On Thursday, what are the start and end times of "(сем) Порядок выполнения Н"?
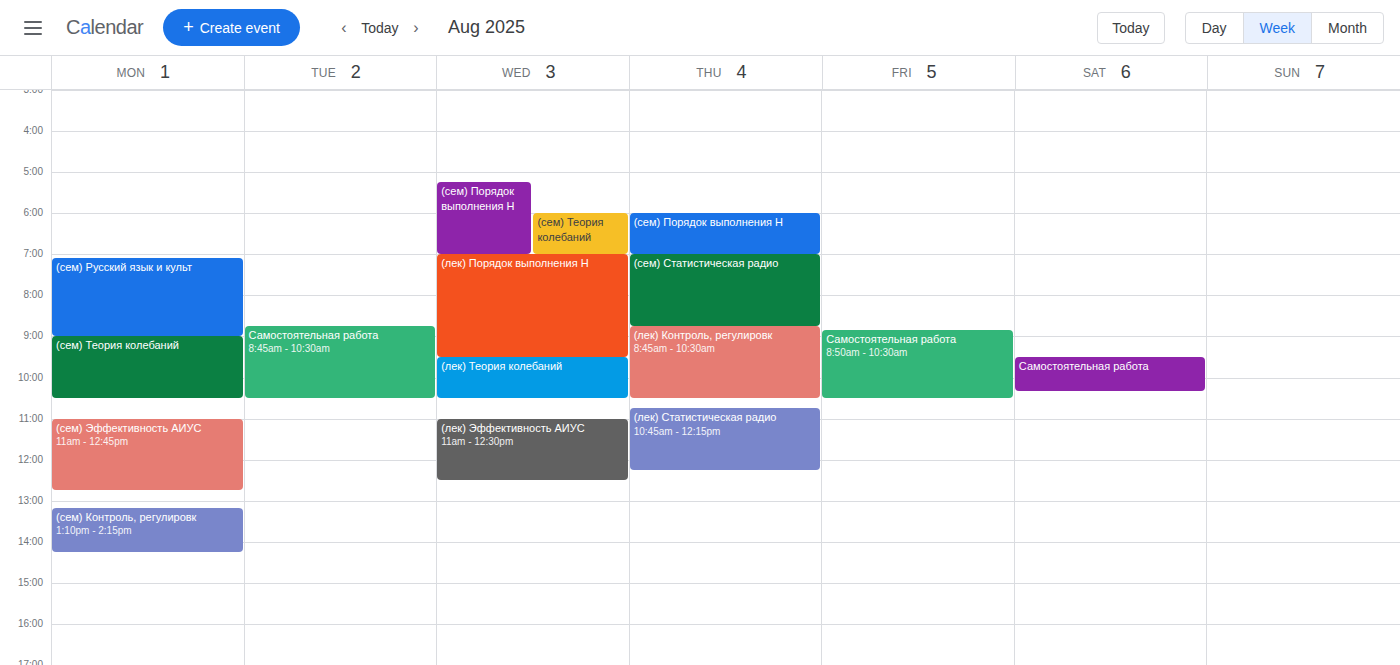
6:00 AM to 7:00 AM